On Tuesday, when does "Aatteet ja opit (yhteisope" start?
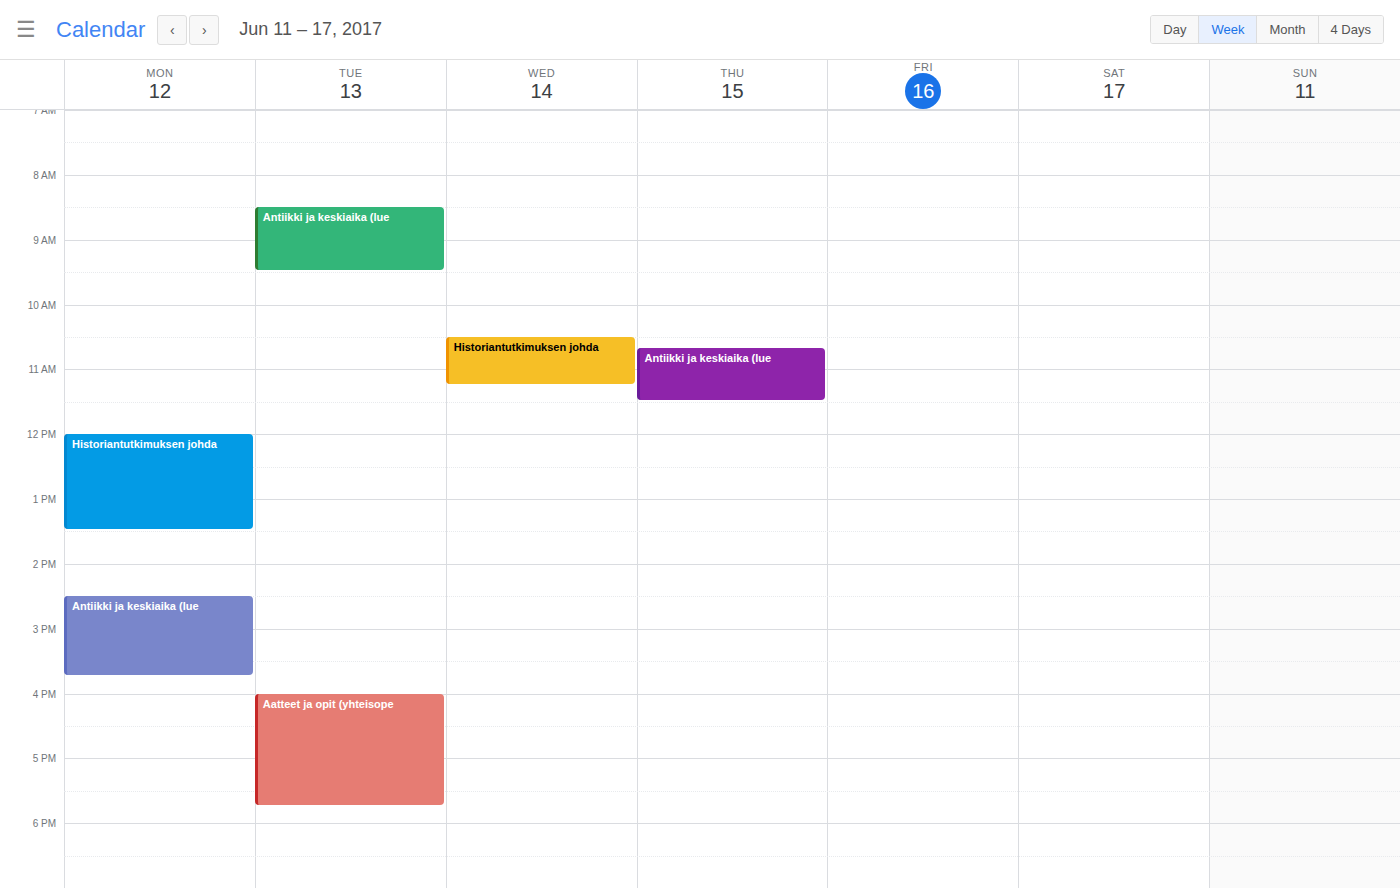
16:00